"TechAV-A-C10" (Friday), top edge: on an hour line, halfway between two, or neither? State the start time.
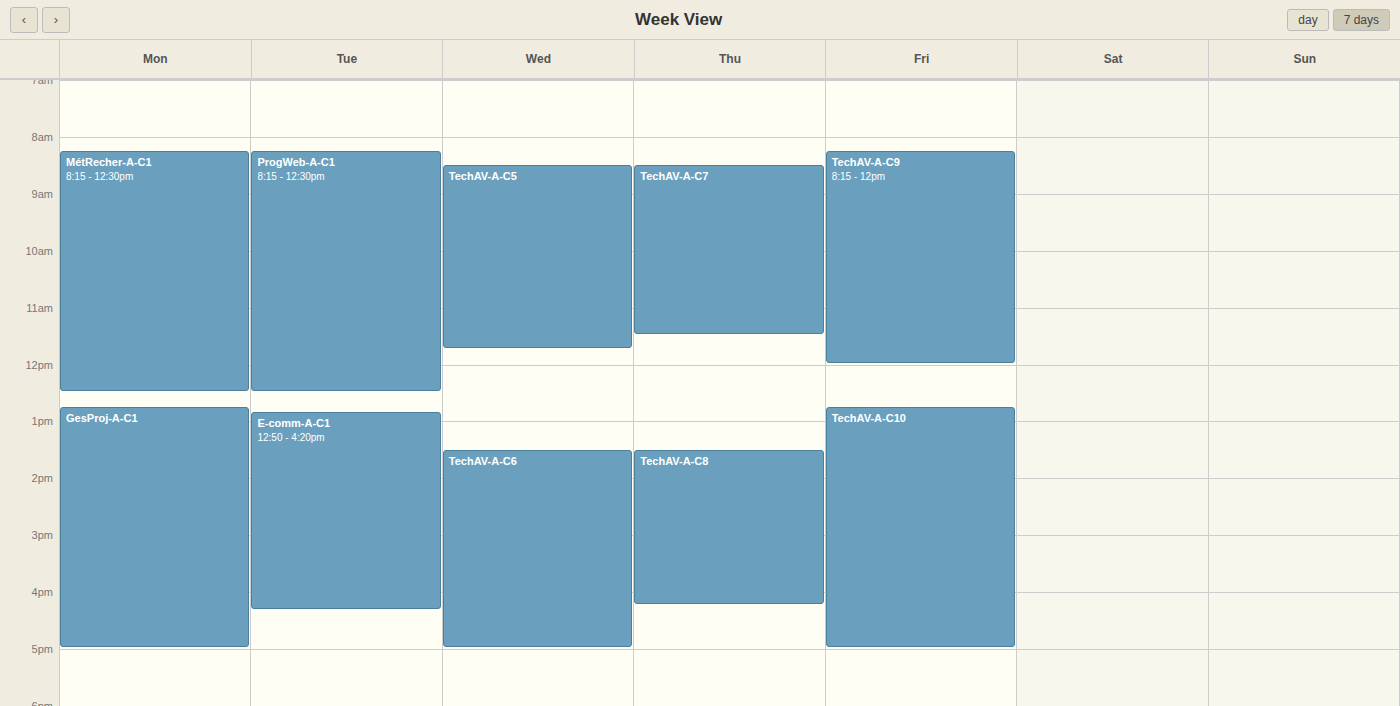
12:45 -- neither: three quarters of the way from the 12:00 line to the 13:00 line.